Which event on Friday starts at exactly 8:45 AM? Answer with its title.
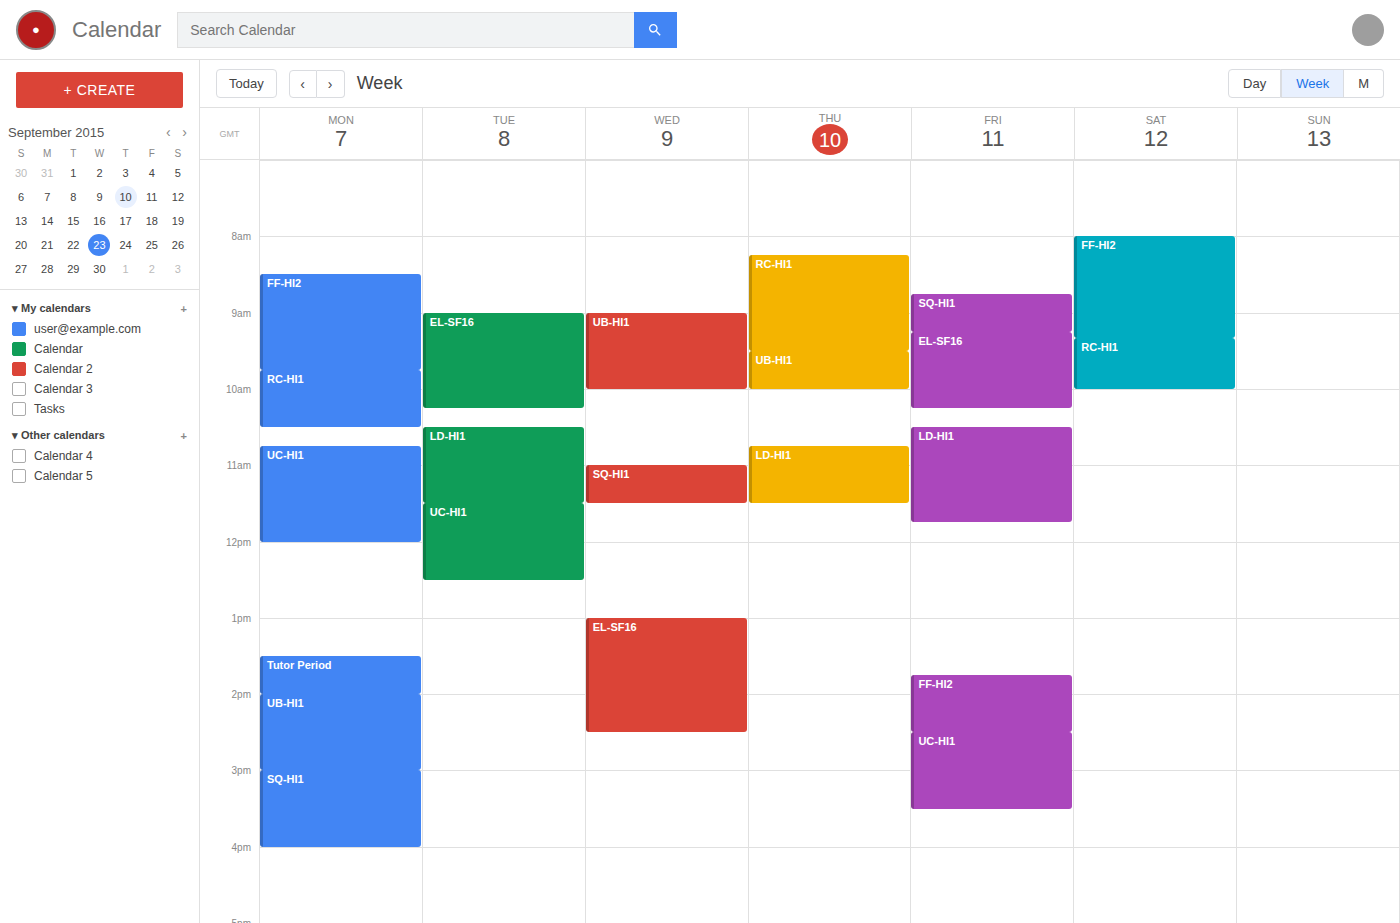
"SQ-HI1"